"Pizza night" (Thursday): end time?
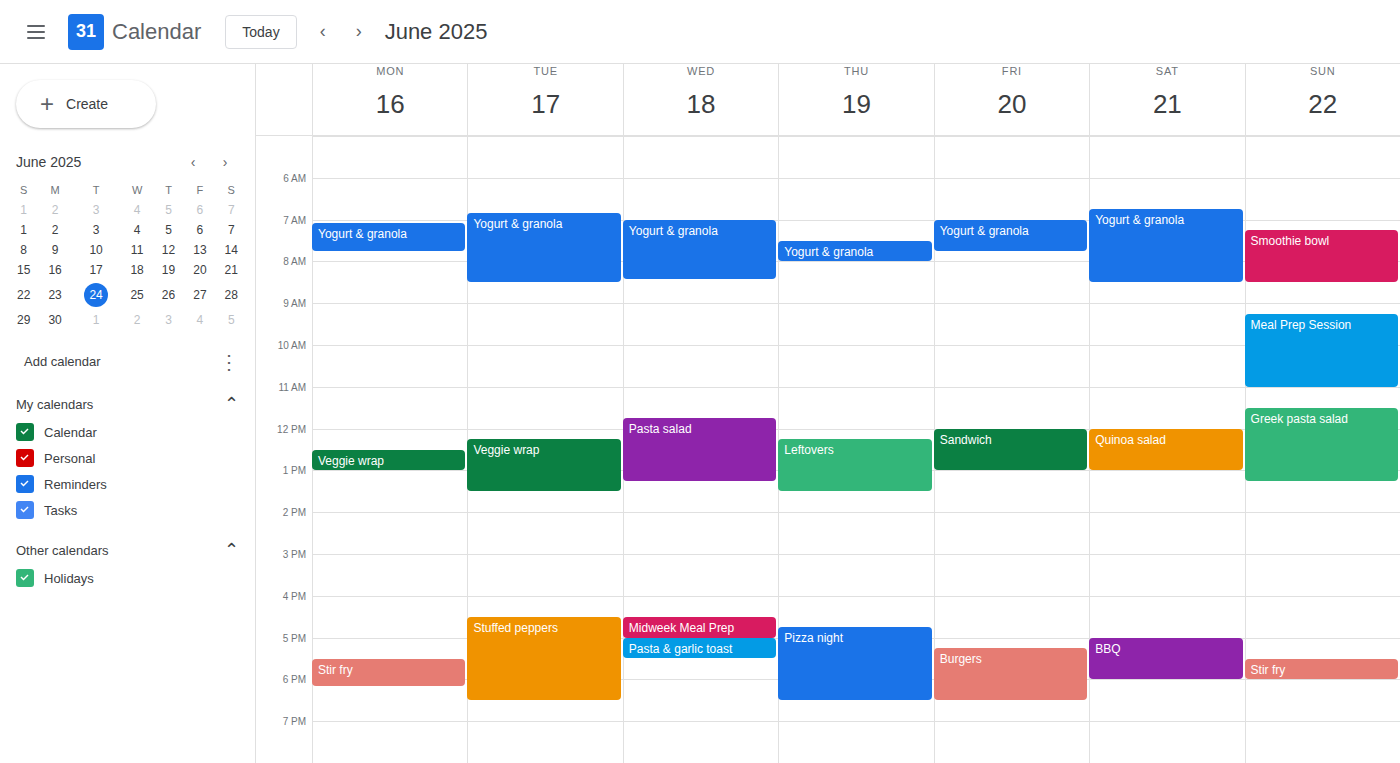
6:30 PM